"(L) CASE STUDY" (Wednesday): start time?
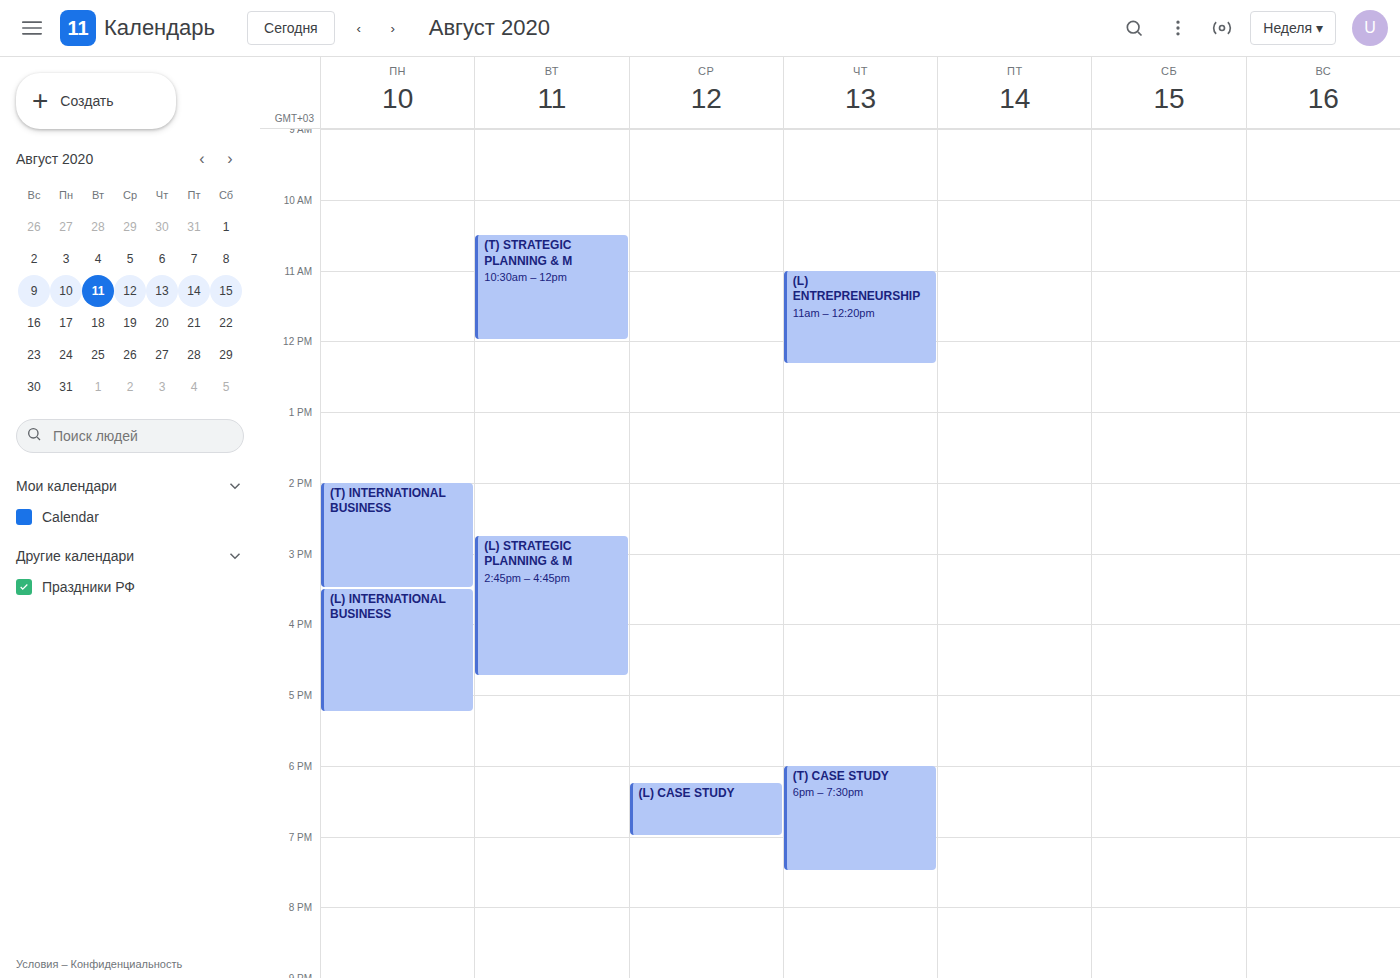
18:15